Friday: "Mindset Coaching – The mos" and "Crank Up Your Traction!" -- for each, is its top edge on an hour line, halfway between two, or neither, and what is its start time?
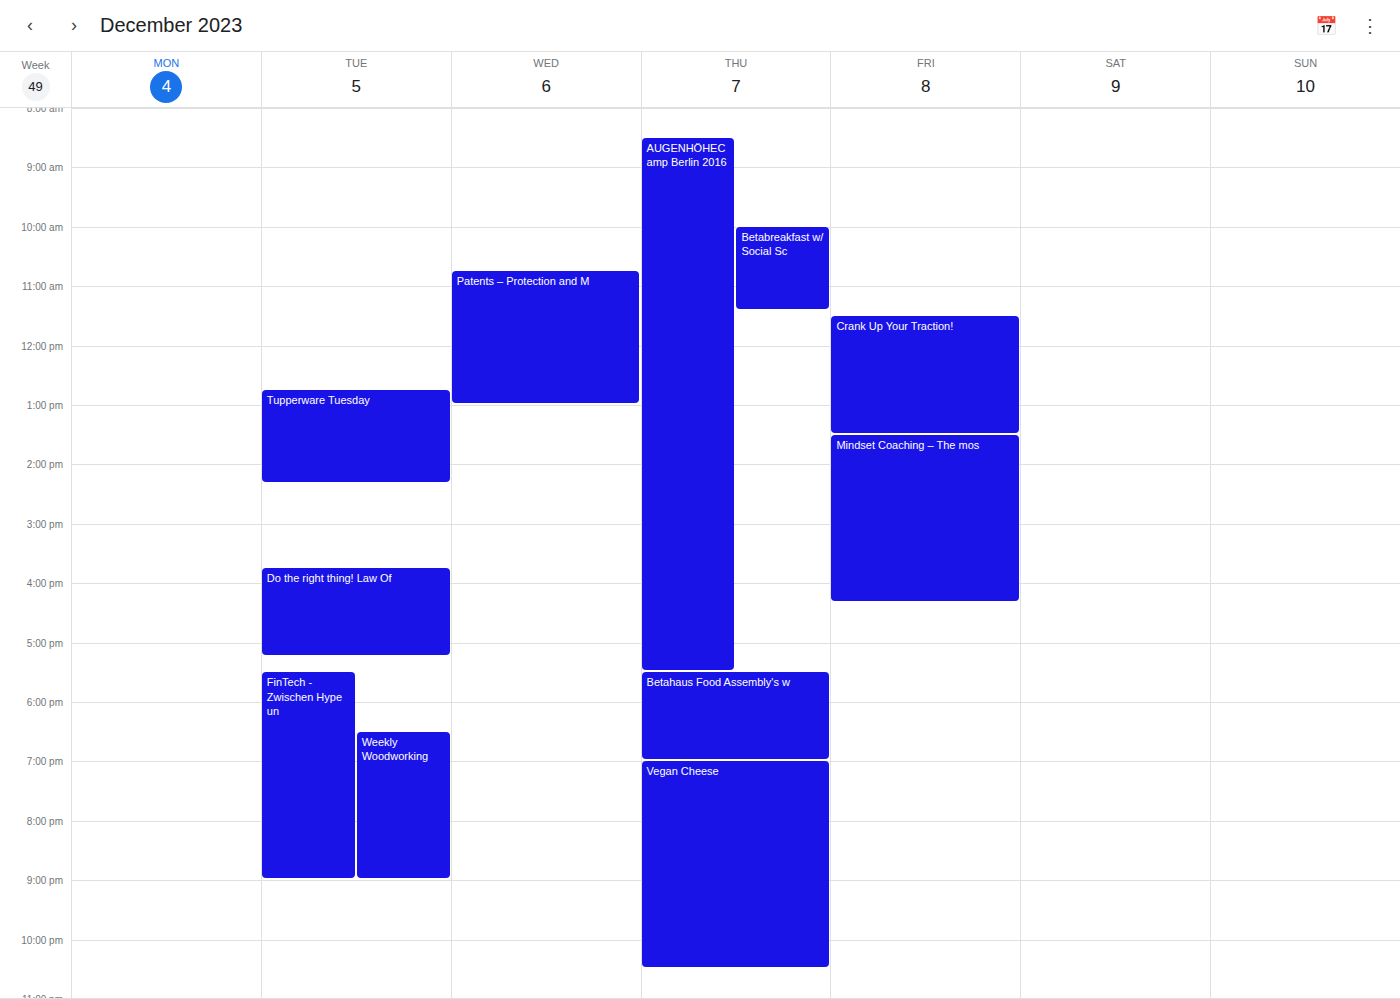
"Mindset Coaching – The mos": 1:30 PM, halfway between the 1 PM and 2 PM lines. "Crank Up Your Traction!": 11:30 AM, halfway between the 11 AM and 12 PM lines.